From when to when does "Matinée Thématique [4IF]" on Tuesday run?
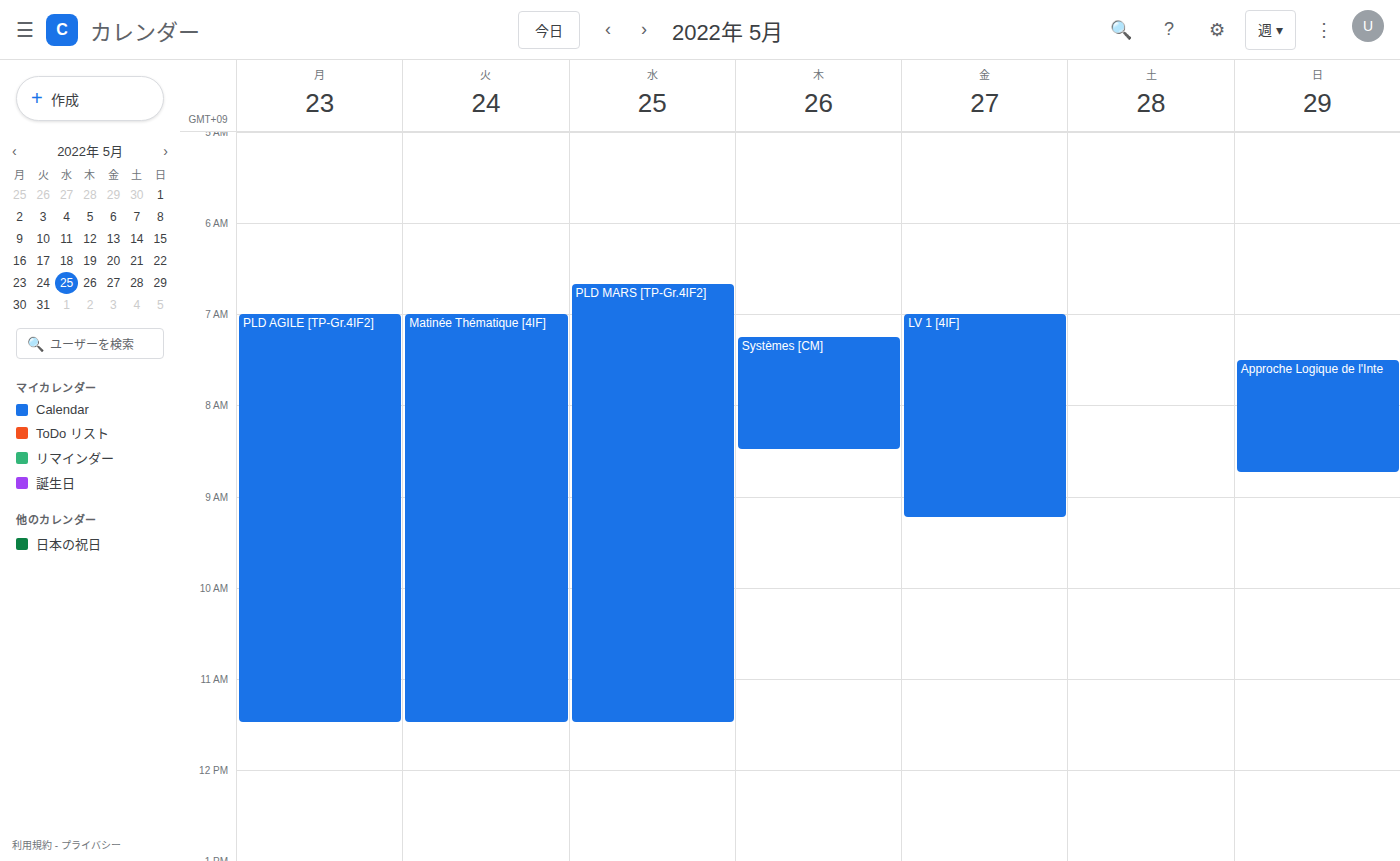
7:00 AM to 11:30 AM